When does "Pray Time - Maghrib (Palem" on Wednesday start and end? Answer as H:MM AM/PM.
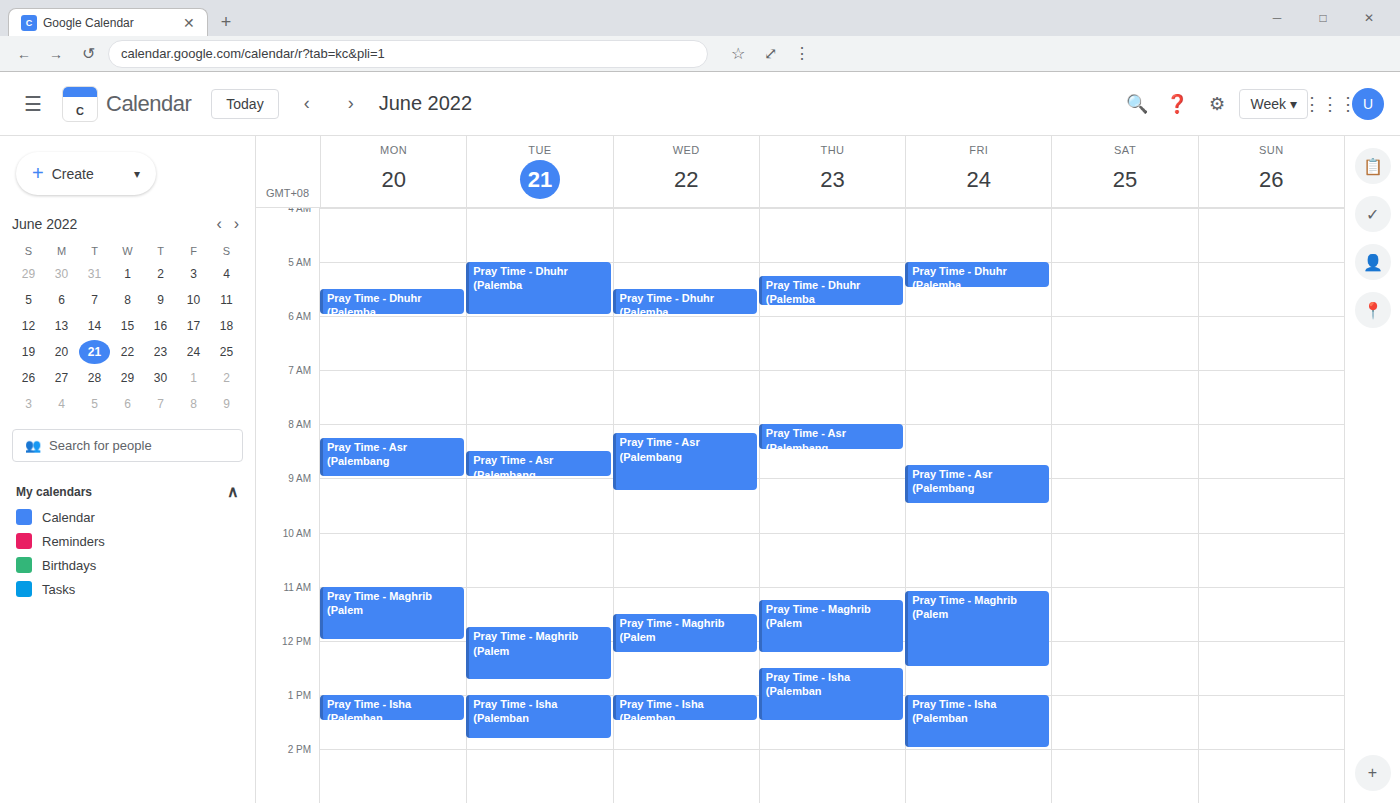
11:30 AM to 12:15 PM